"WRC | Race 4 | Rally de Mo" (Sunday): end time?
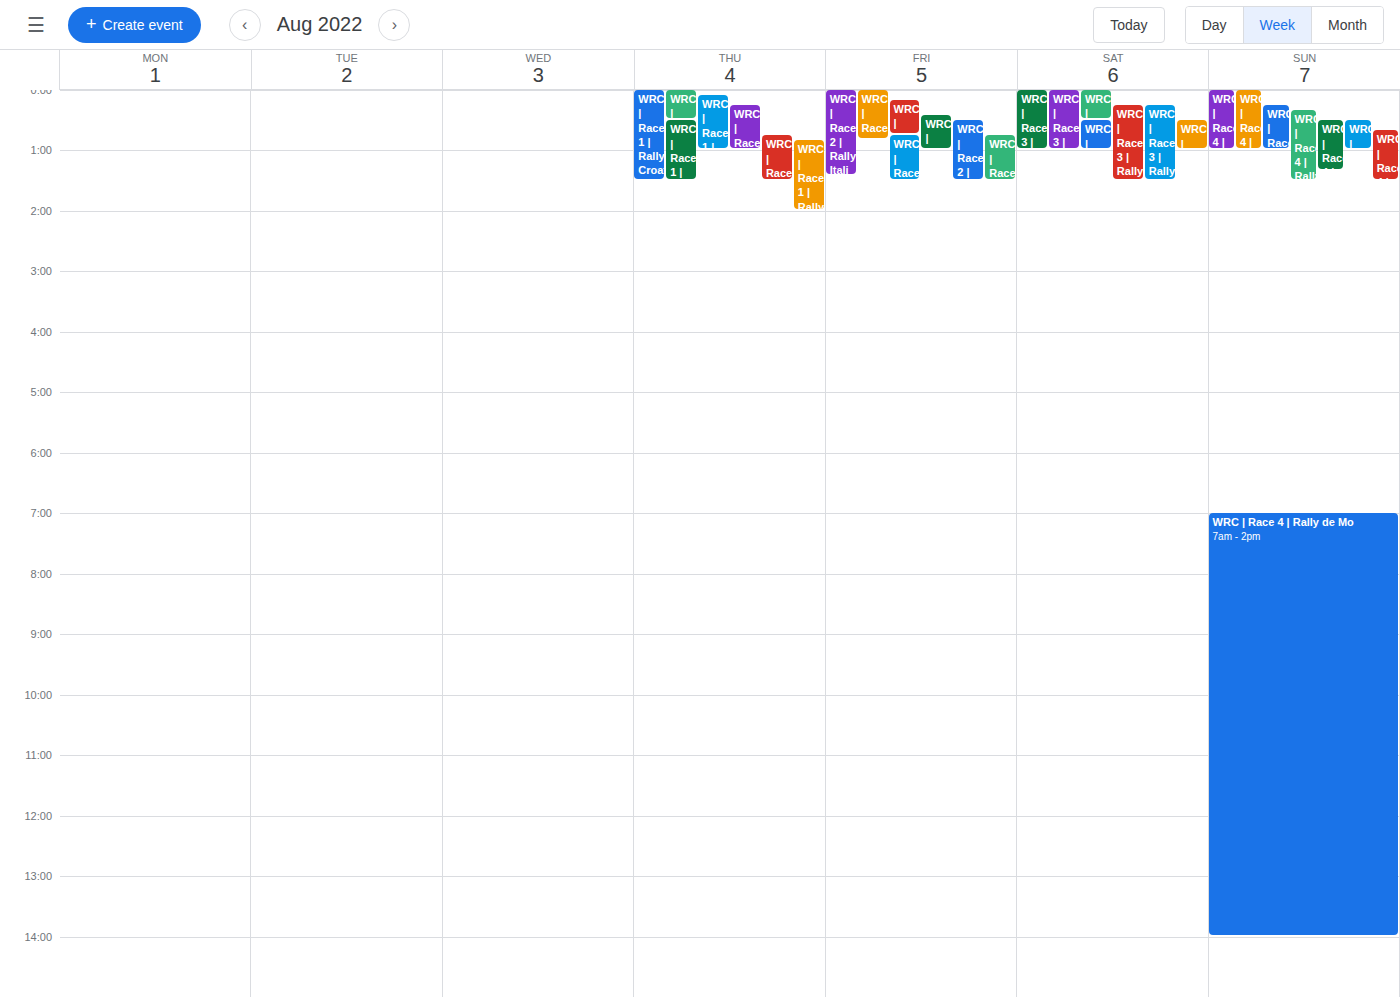
2:00 PM